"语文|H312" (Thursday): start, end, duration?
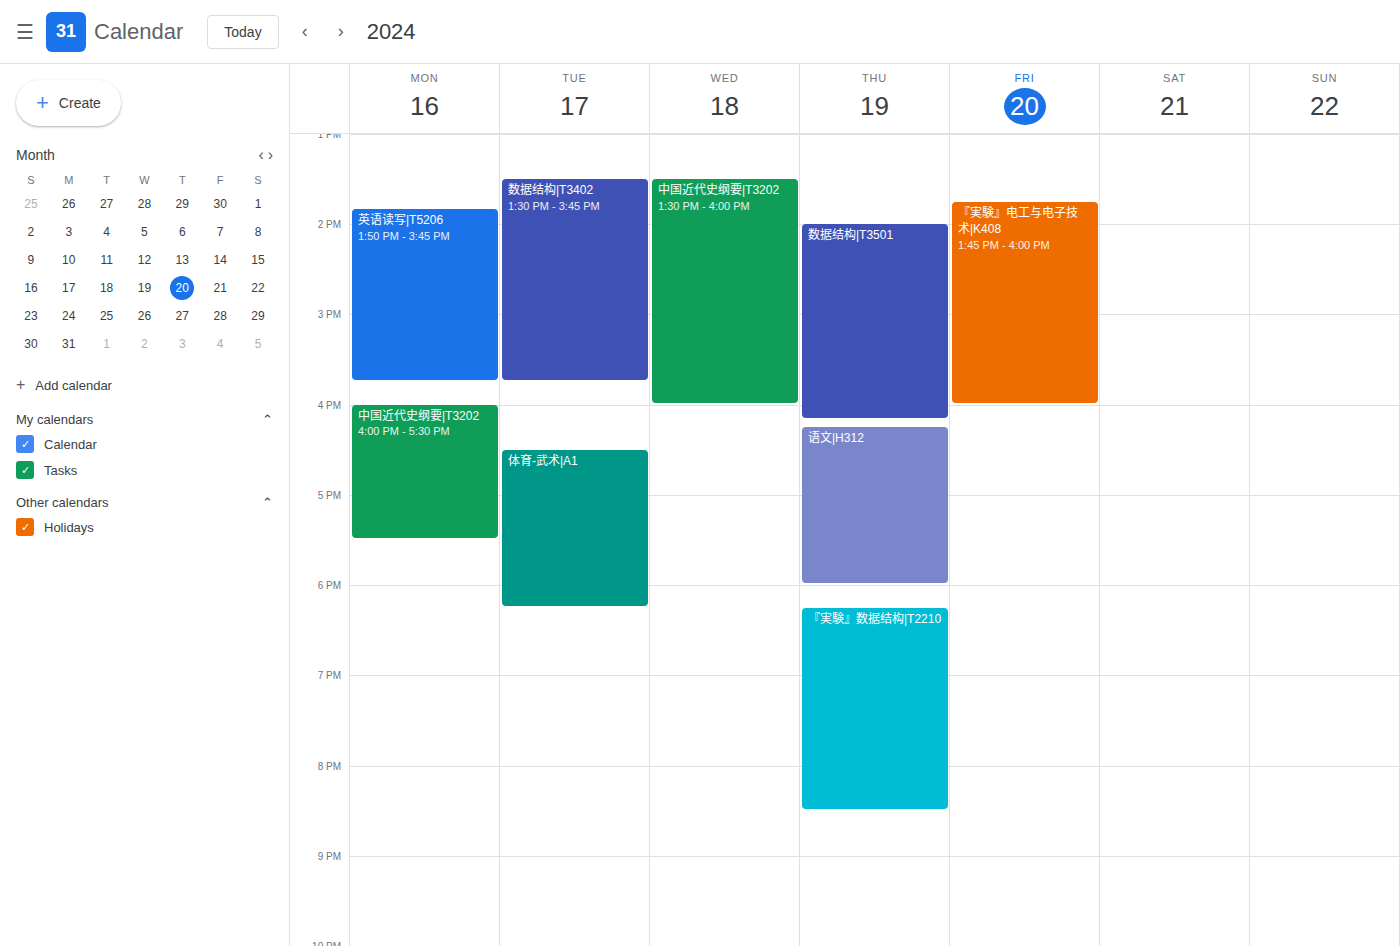
4:15 PM to 6:00 PM, 1 hour 45 minutes